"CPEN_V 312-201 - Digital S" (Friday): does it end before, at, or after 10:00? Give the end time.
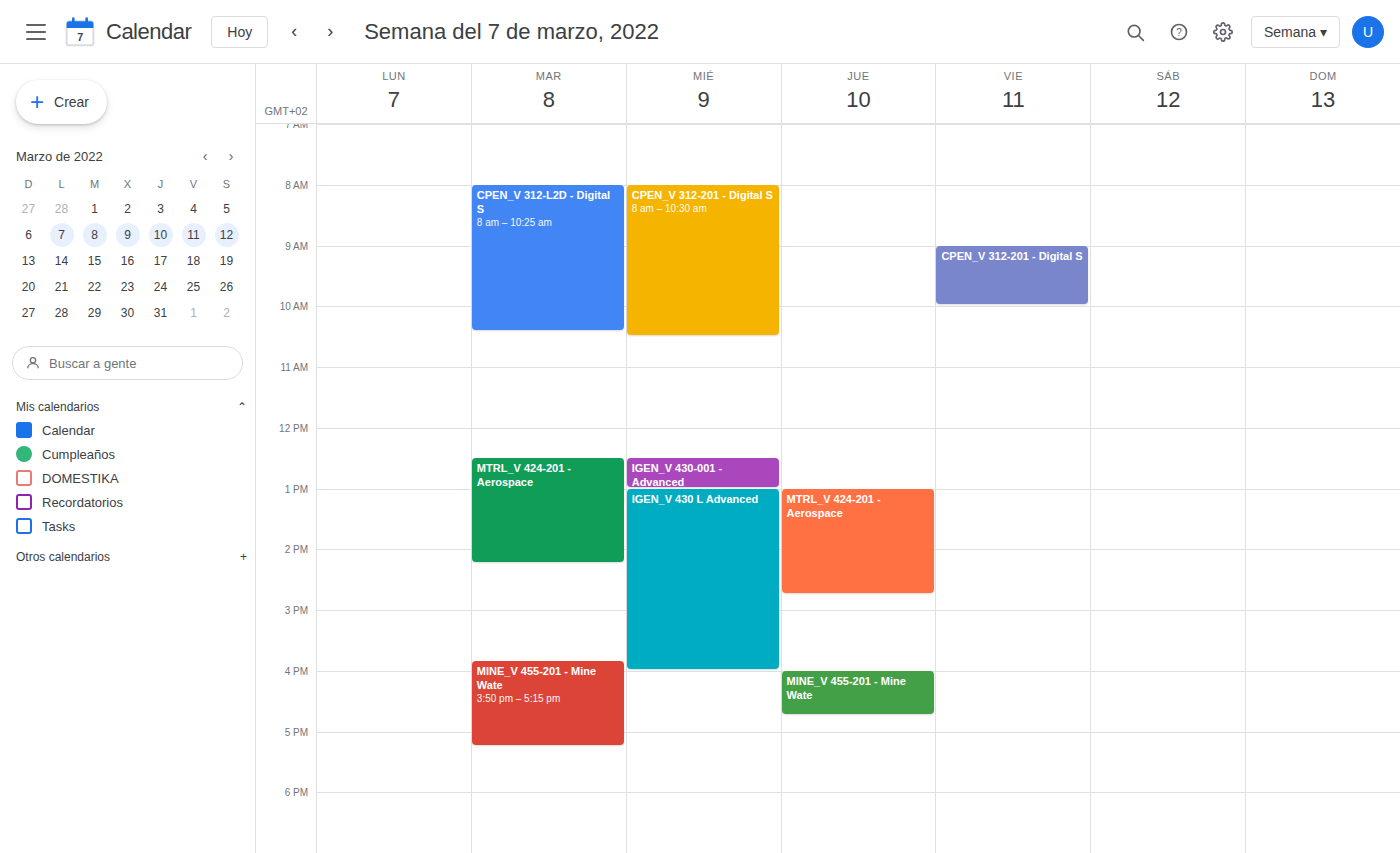
10:00 -- exactly at 10:00, on the 10:00 line.